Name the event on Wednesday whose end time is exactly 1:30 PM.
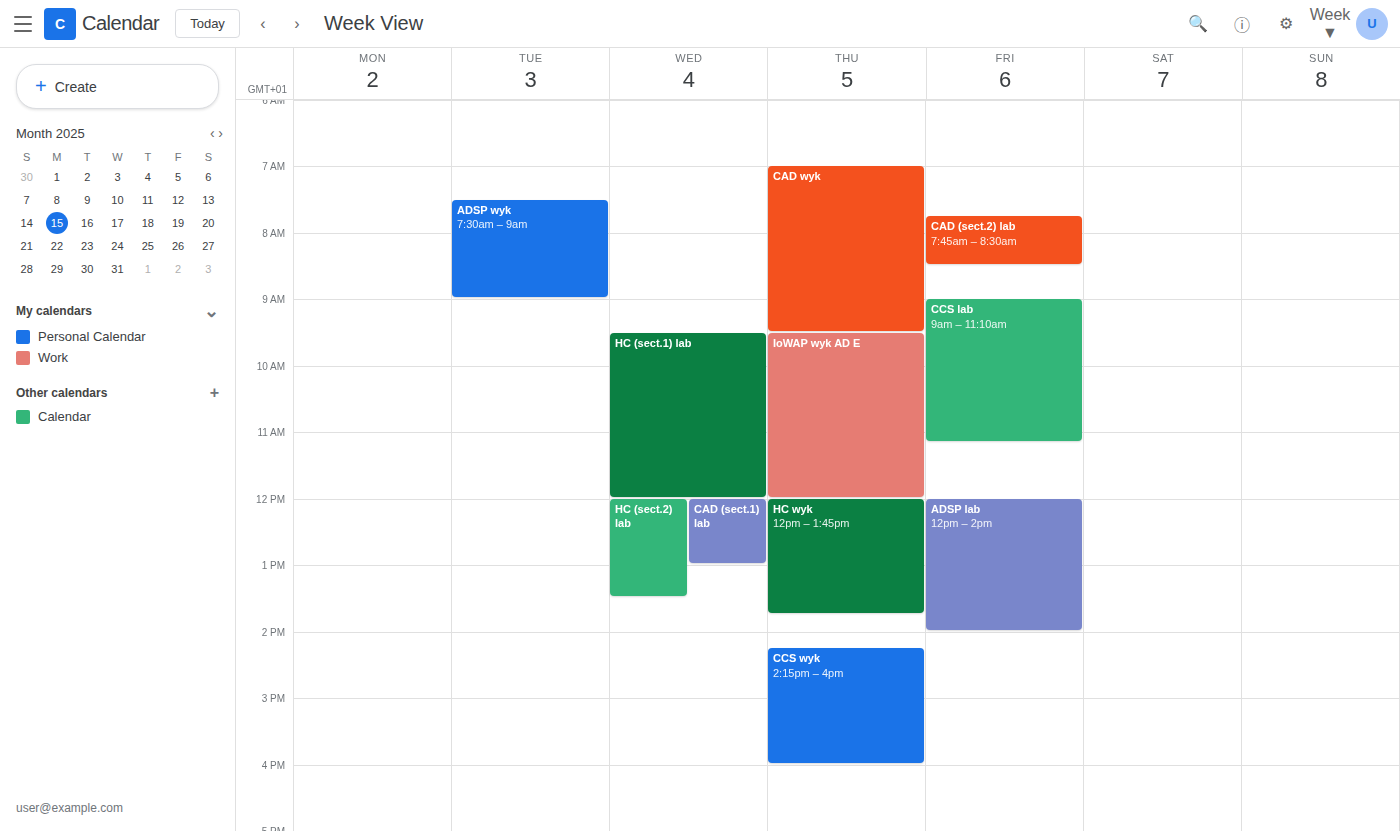
"HC (sect.2) lab"